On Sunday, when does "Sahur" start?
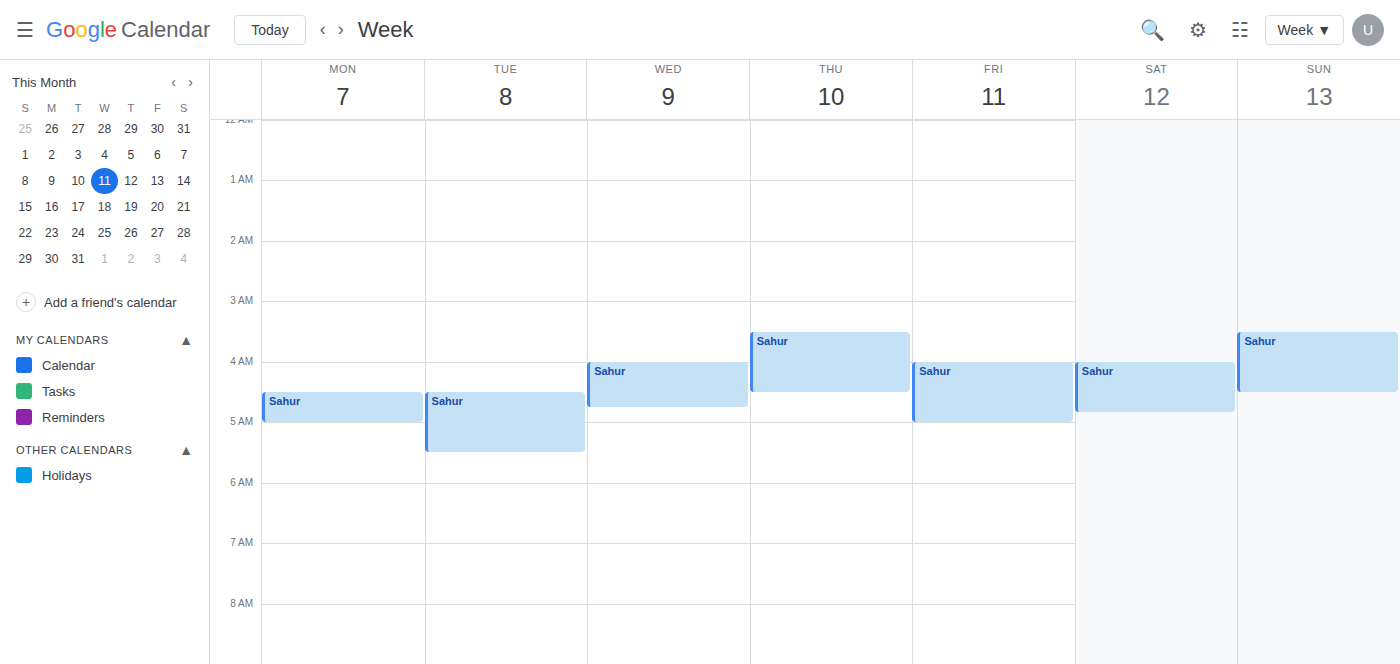
3:30 AM